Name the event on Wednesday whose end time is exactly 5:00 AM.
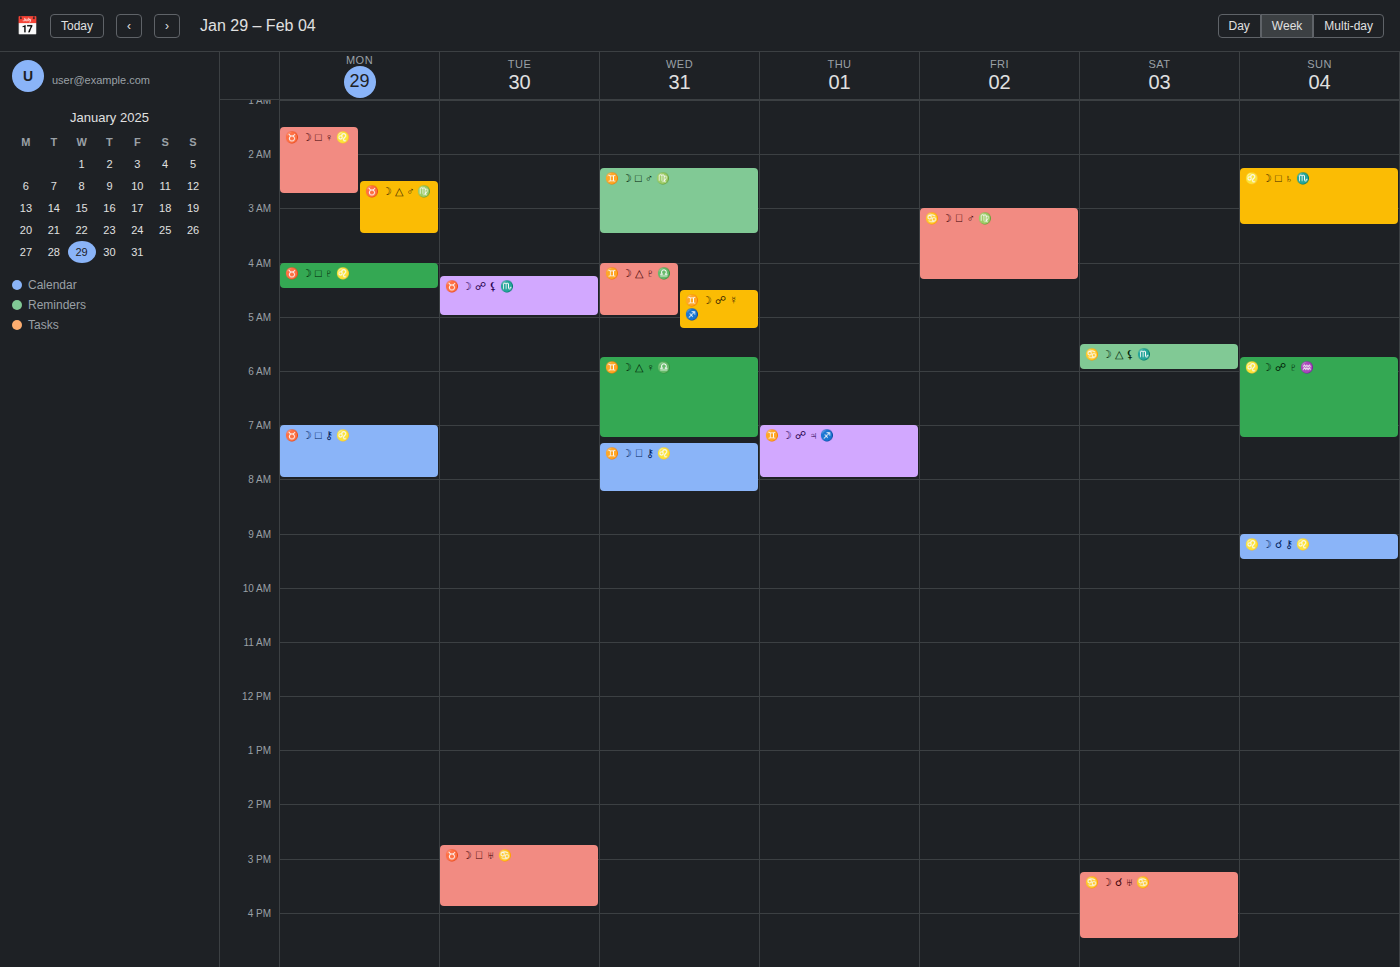
"♊️ ☽ △ ♇ ♎️"